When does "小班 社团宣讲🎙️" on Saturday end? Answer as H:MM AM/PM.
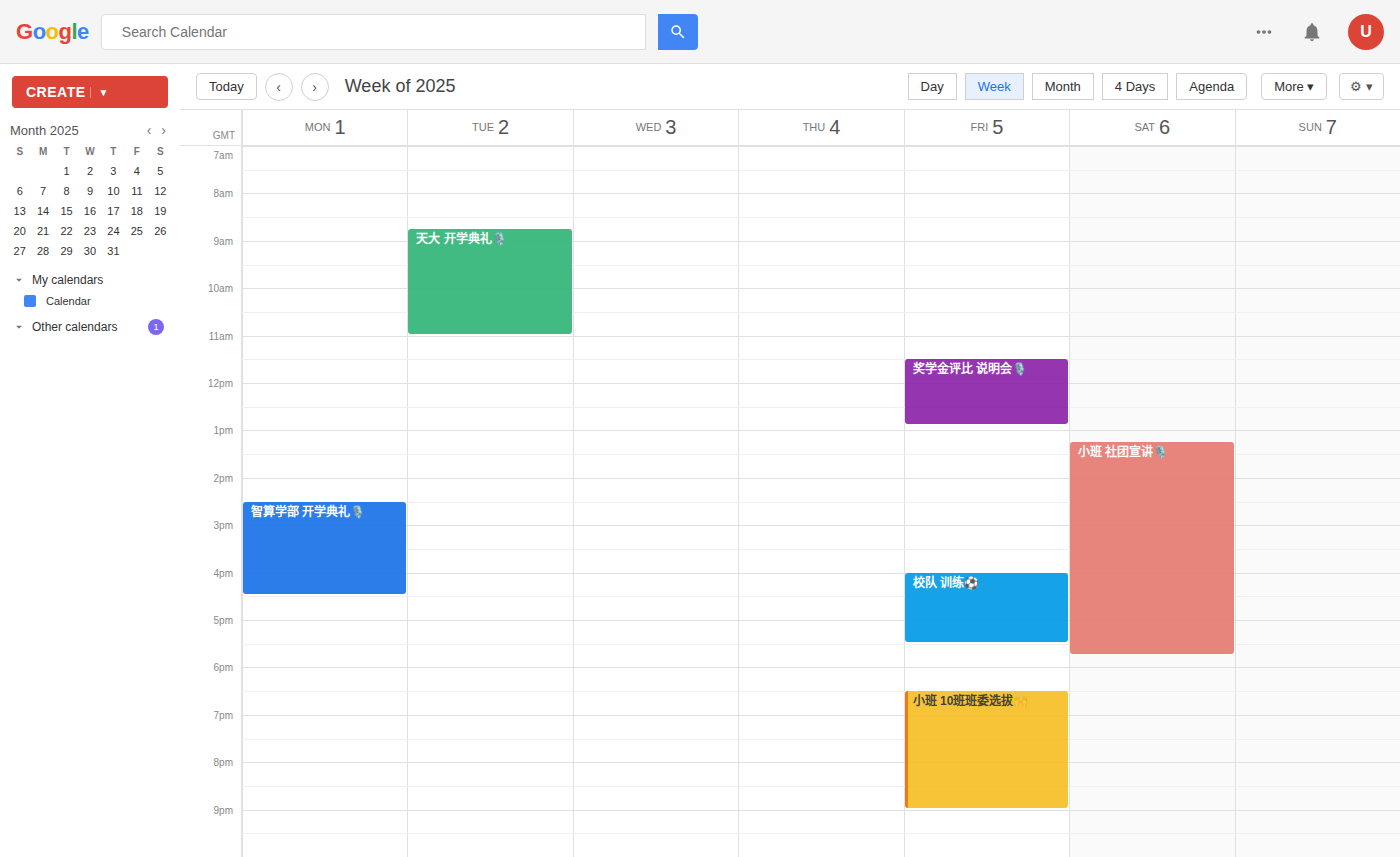
5:45 PM